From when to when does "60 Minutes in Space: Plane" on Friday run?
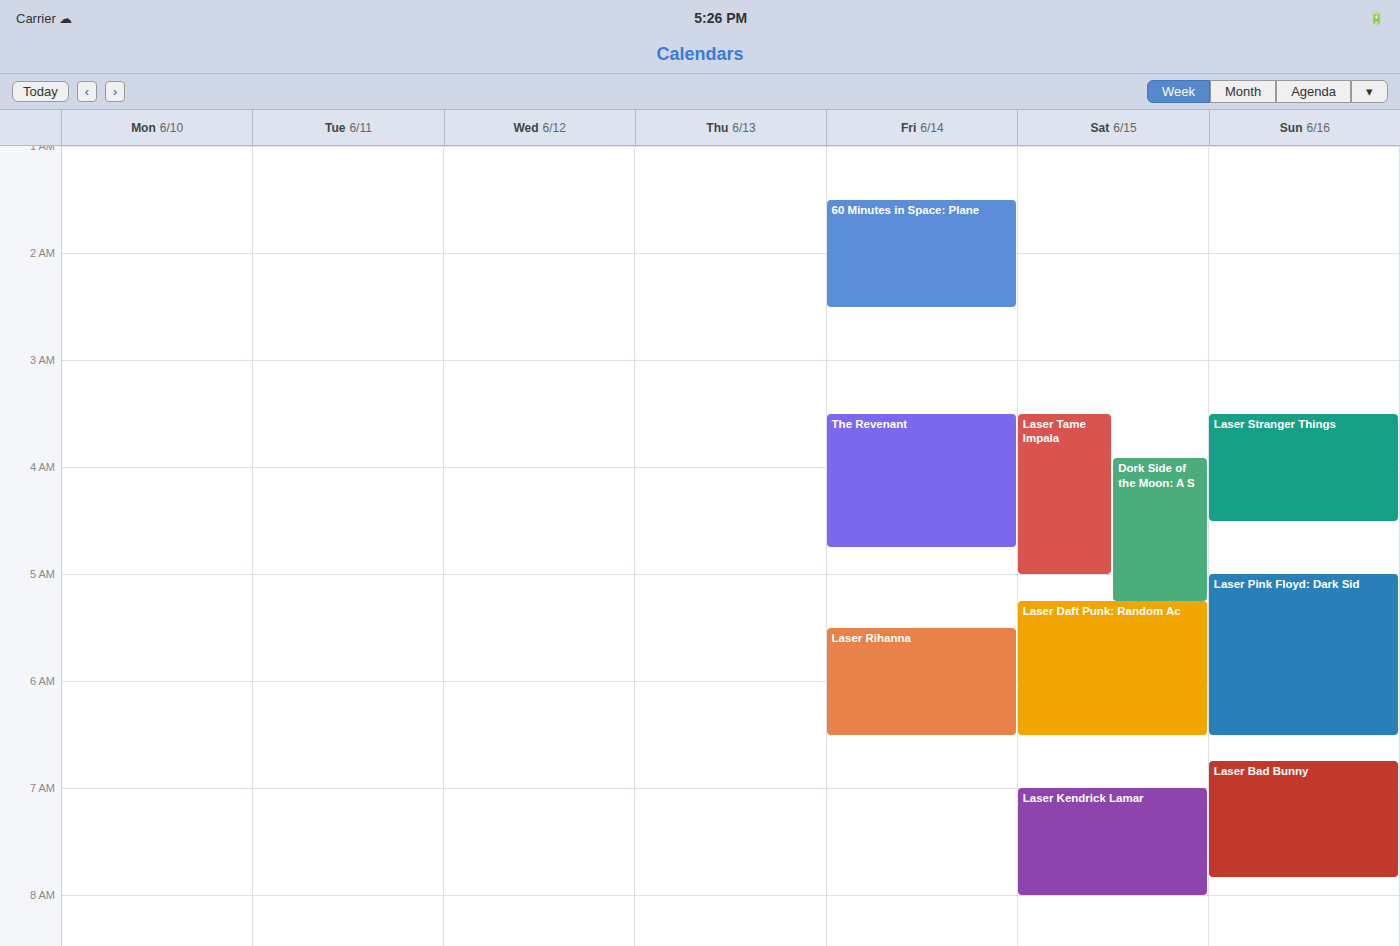
1:30 AM to 2:30 AM